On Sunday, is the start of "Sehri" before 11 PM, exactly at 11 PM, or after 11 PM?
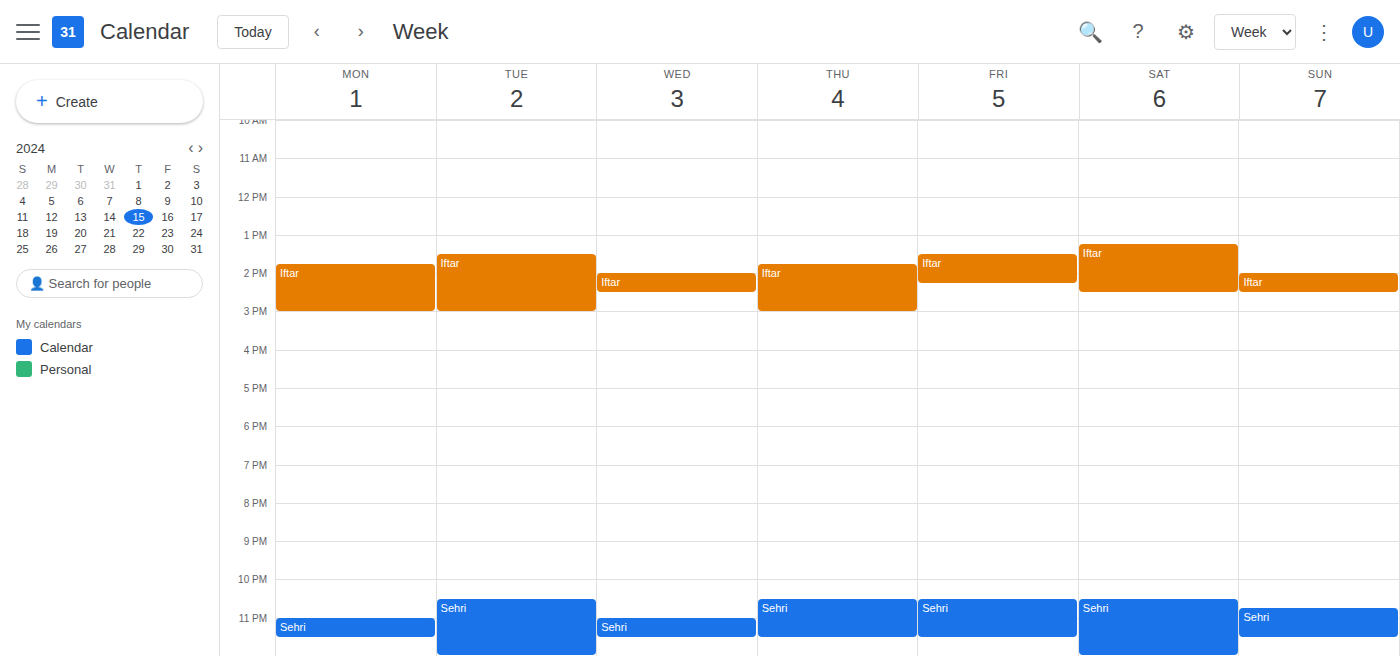
10:45 PM -- before 11 PM, 15 minutes above the 11 PM line.